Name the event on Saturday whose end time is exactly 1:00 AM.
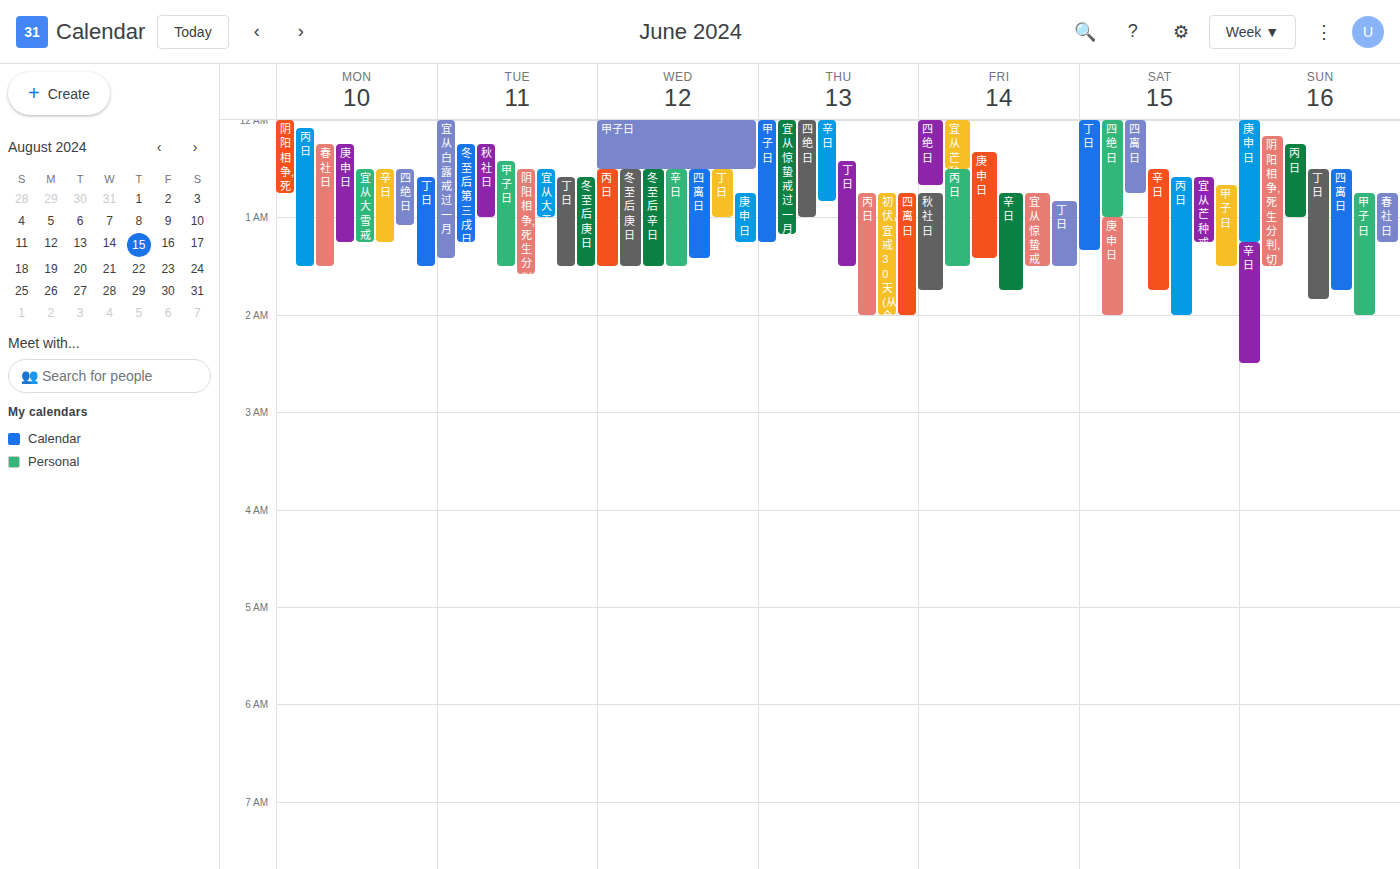
"四绝日"